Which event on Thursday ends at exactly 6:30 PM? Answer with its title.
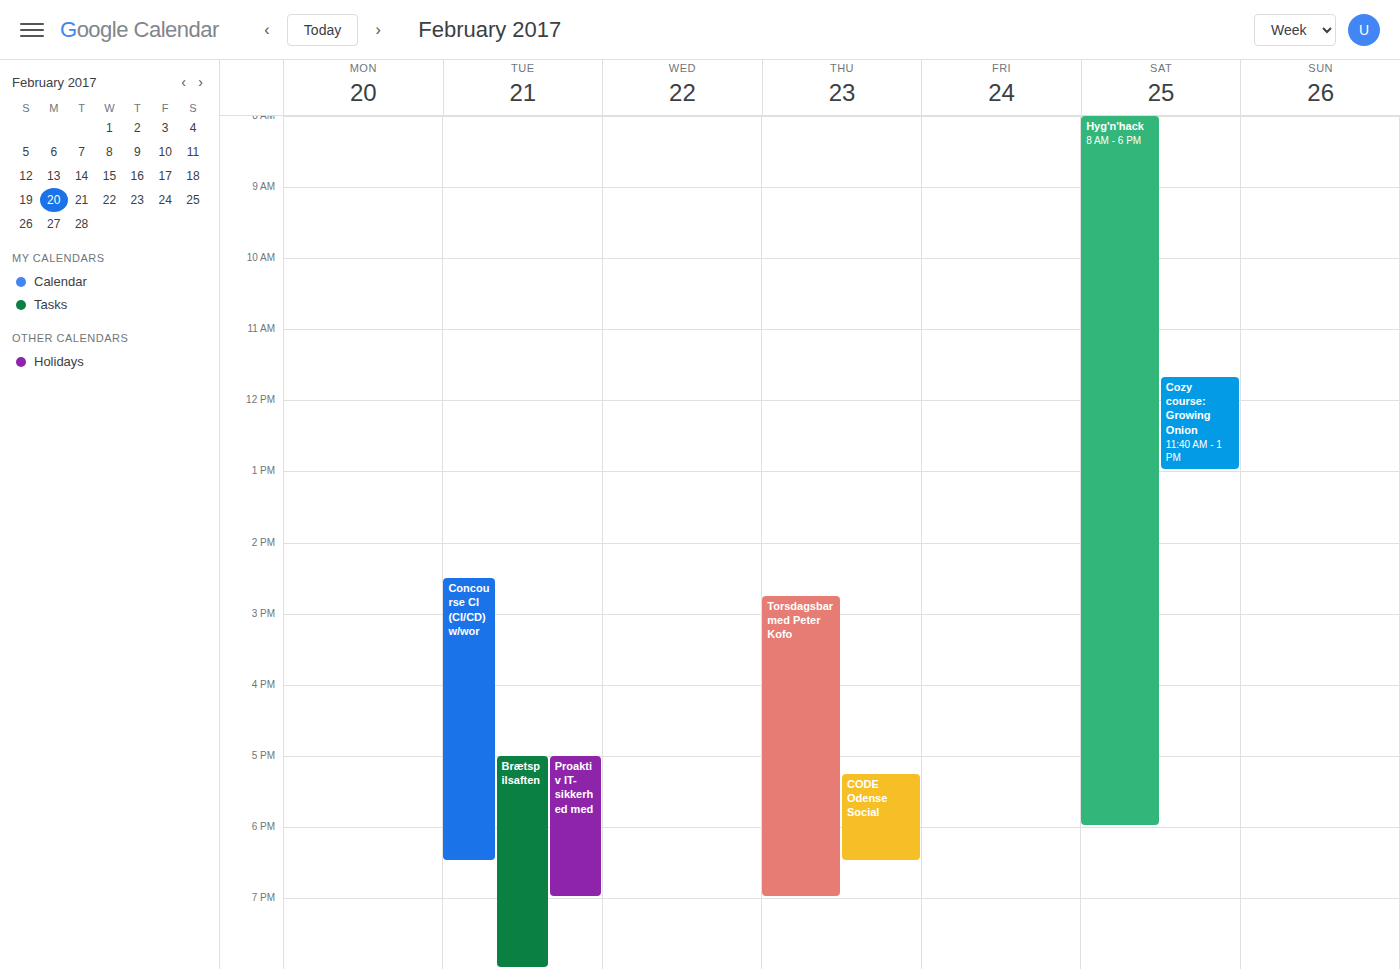
"CODE Odense Social"